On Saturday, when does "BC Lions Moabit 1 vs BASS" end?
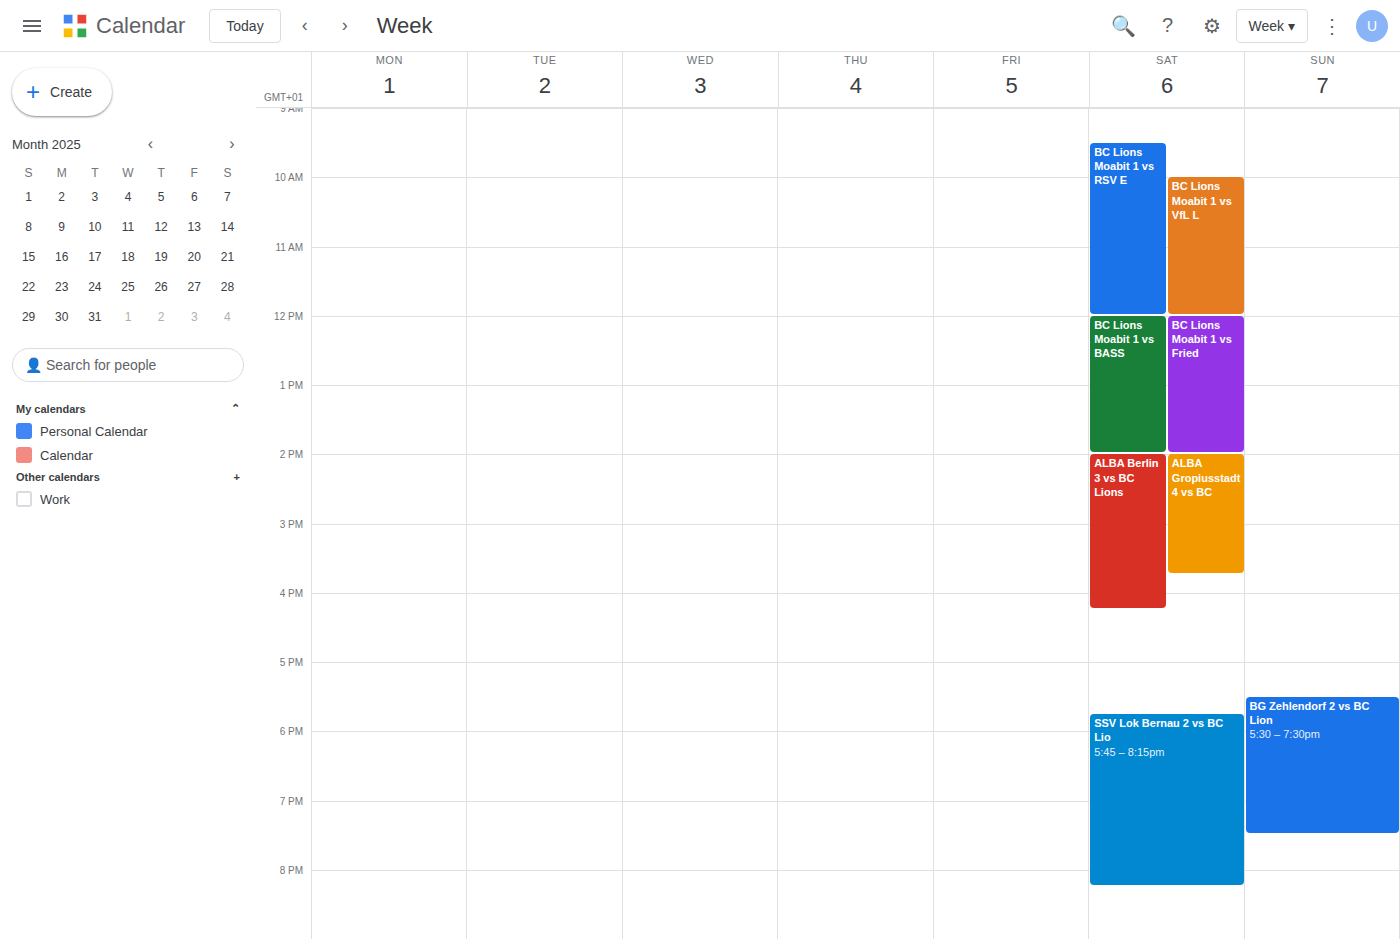
2:00 PM